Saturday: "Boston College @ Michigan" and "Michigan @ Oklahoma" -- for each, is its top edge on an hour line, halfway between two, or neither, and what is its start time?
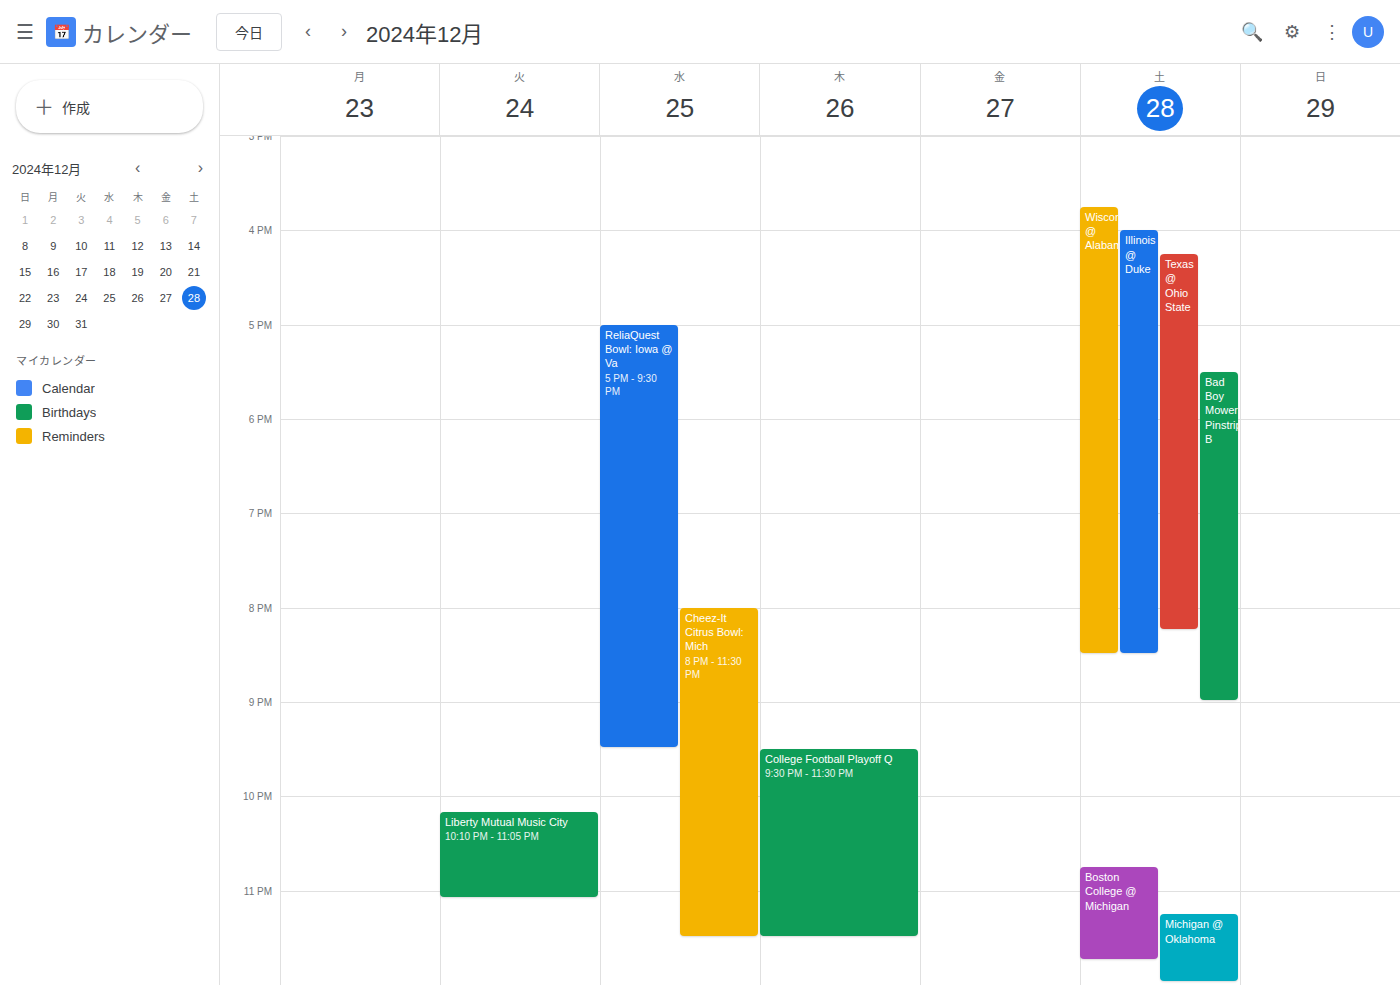
"Boston College @ Michigan": 10:45 PM, neither: three quarters of the way from the 10 PM line to the 11 PM line. "Michigan @ Oklahoma": 11:15 PM, neither: a quarter of the way from the 11 PM line to the 12 AM line.